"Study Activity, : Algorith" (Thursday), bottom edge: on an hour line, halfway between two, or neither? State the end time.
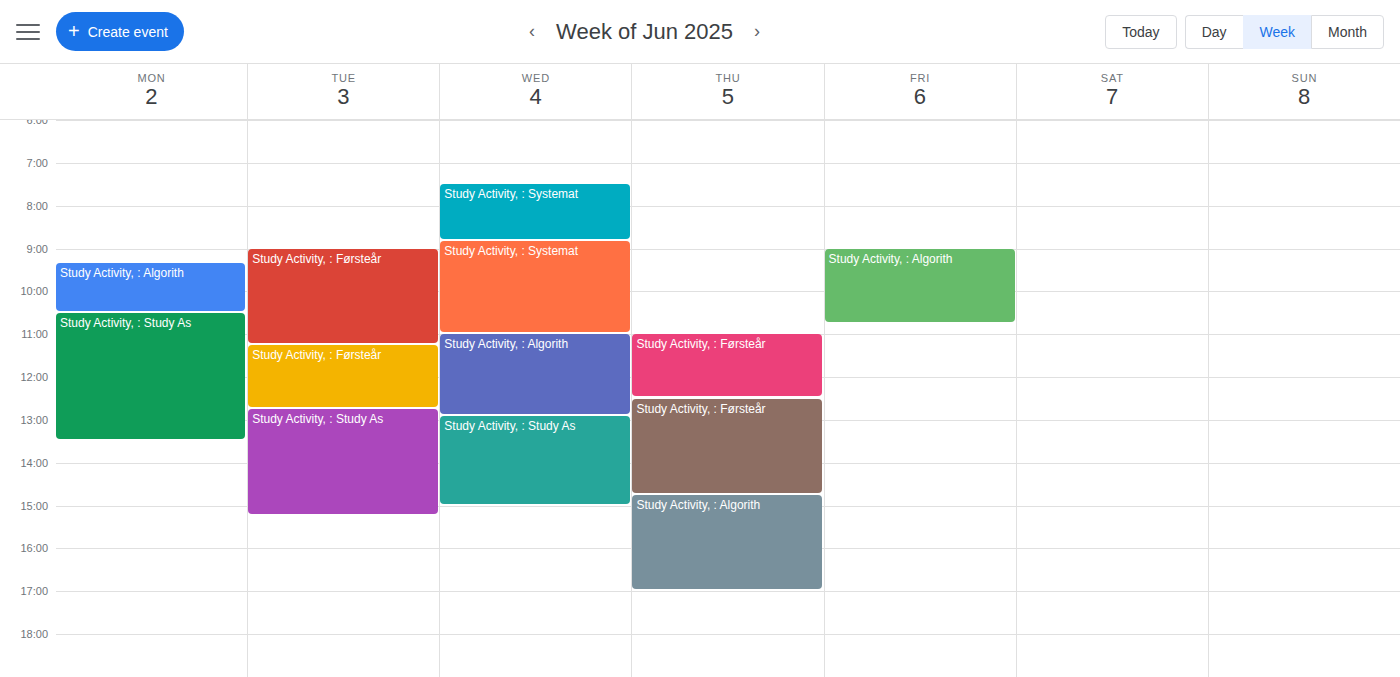
5:00 PM -- exactly on the 5 PM line.